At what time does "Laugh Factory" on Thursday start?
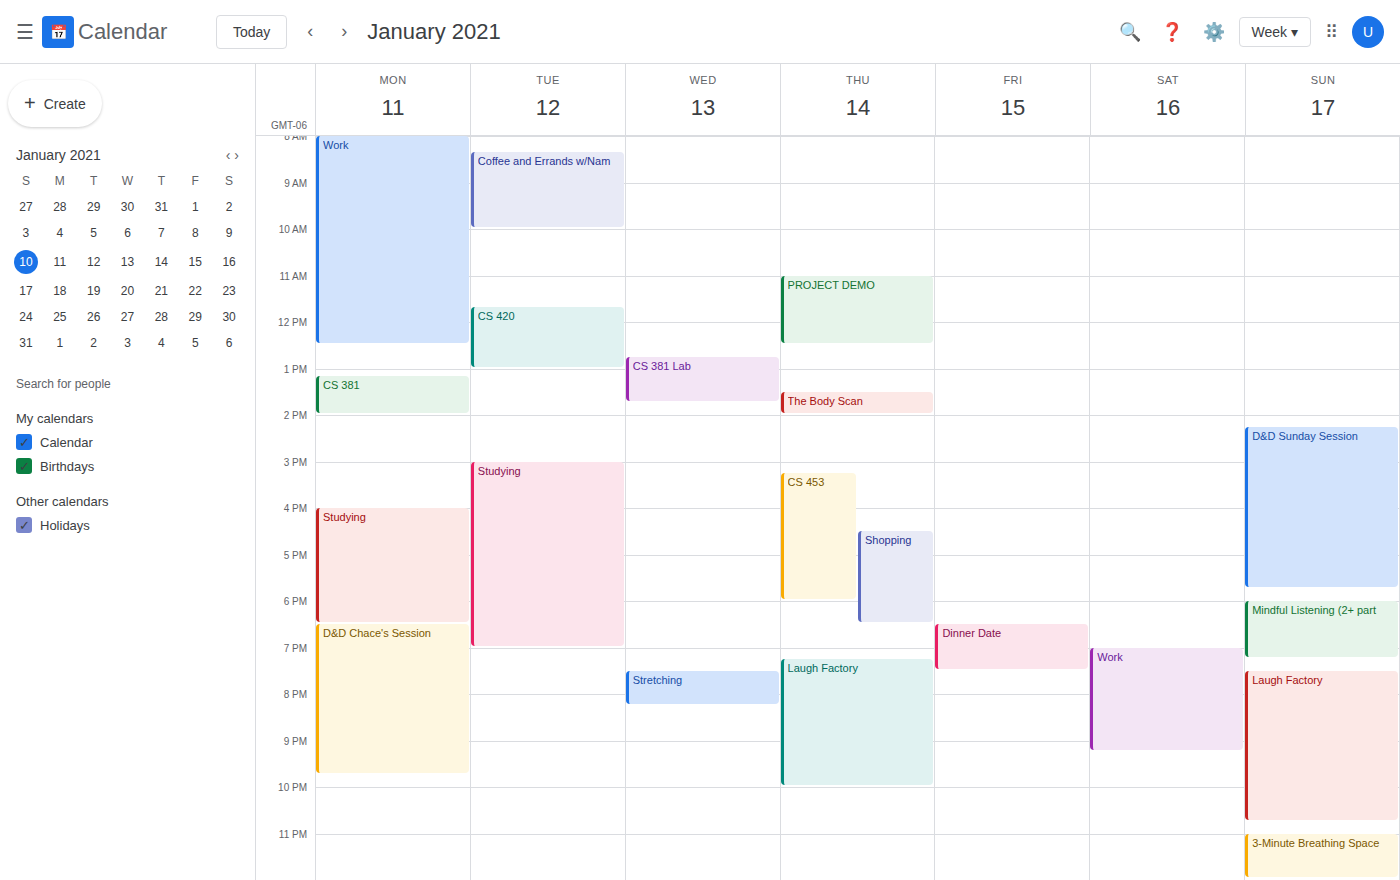
7:15 PM